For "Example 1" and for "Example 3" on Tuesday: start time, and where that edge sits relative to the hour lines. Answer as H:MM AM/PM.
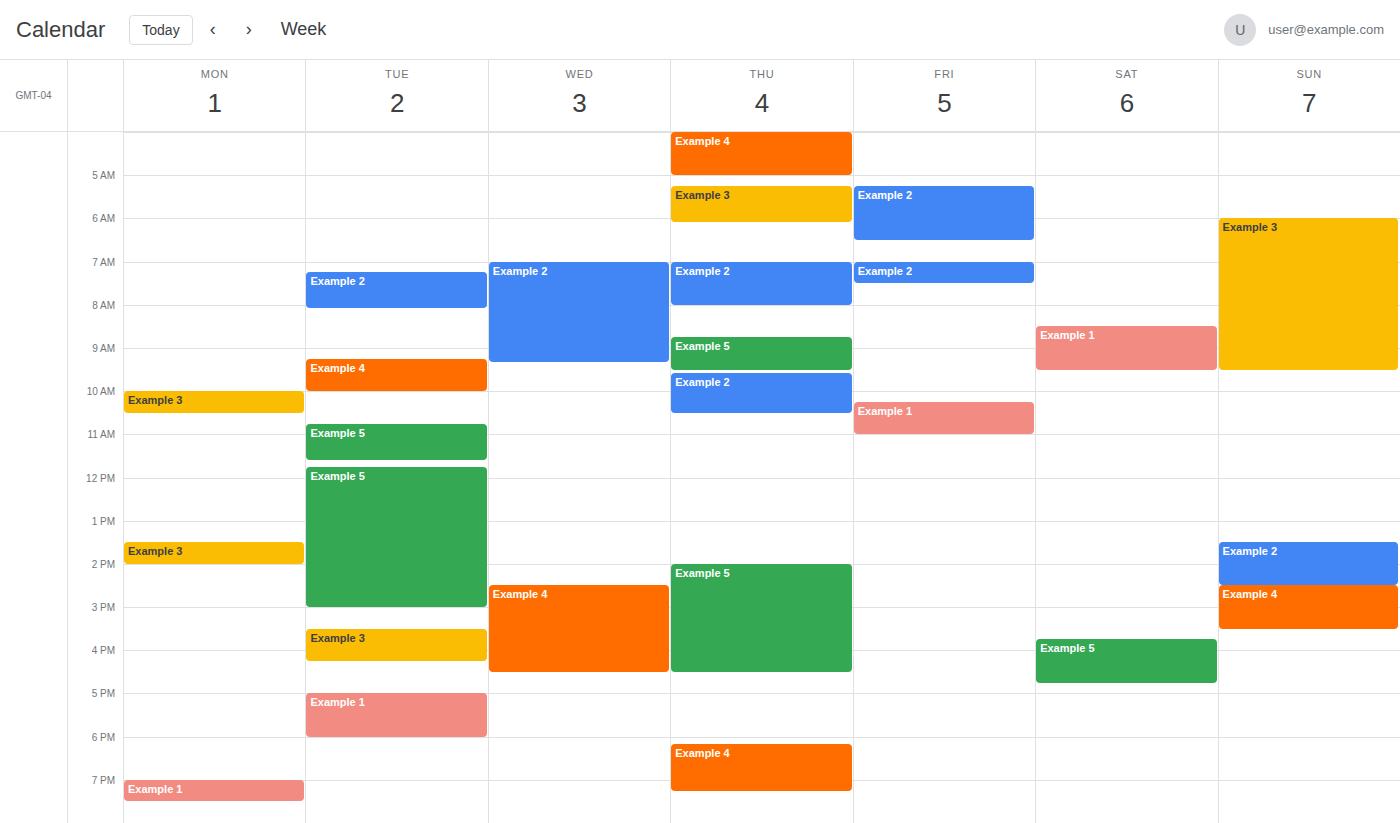
"Example 1": 5:00 PM, exactly on the 5 PM line. "Example 3": 3:30 PM, halfway between the 3 PM and 4 PM lines.